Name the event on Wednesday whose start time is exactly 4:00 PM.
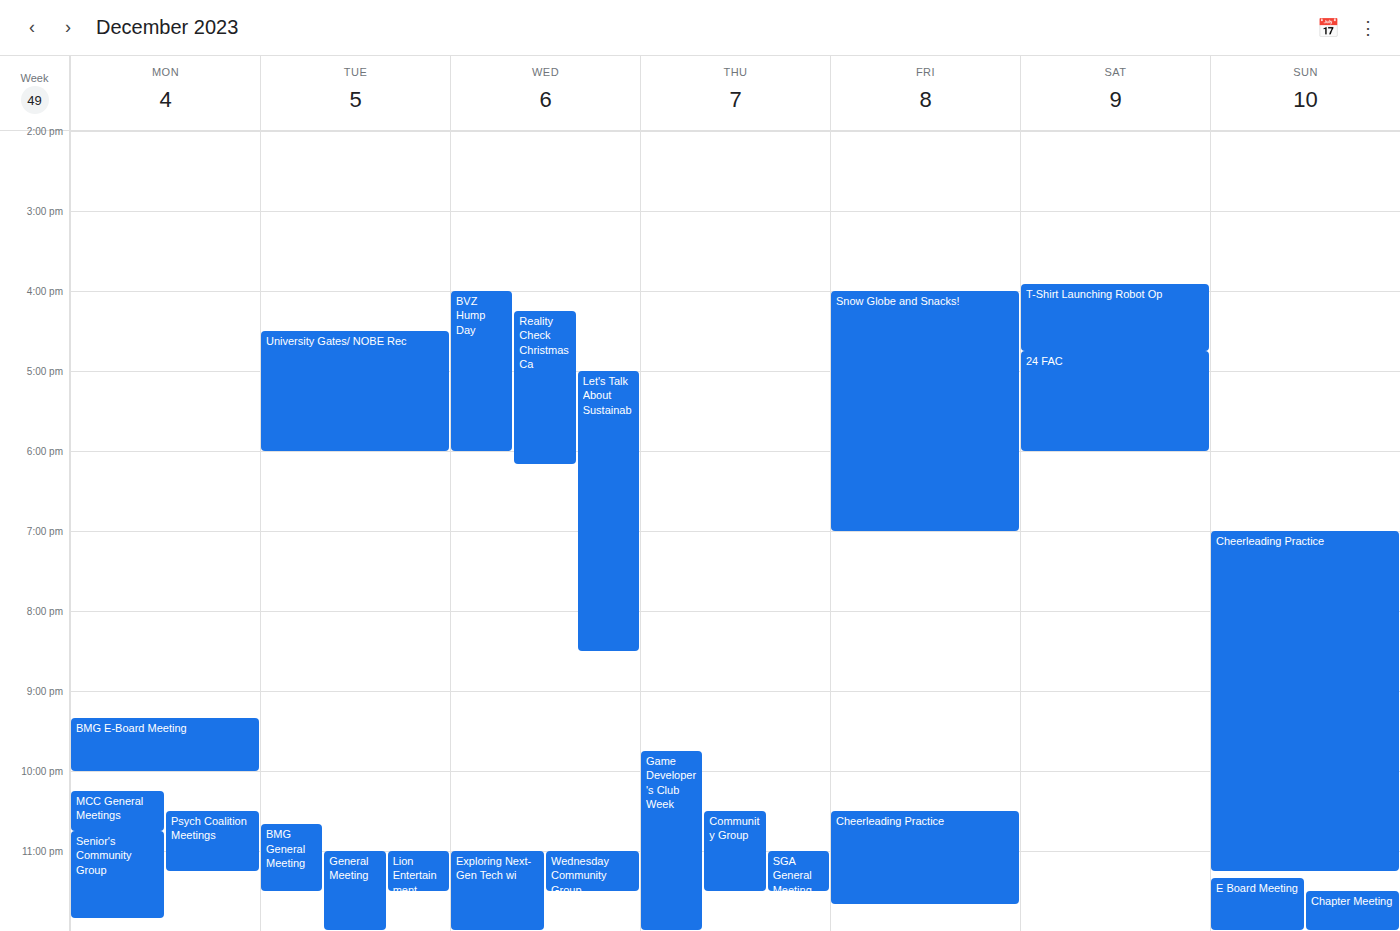
"BVZ Hump Day"